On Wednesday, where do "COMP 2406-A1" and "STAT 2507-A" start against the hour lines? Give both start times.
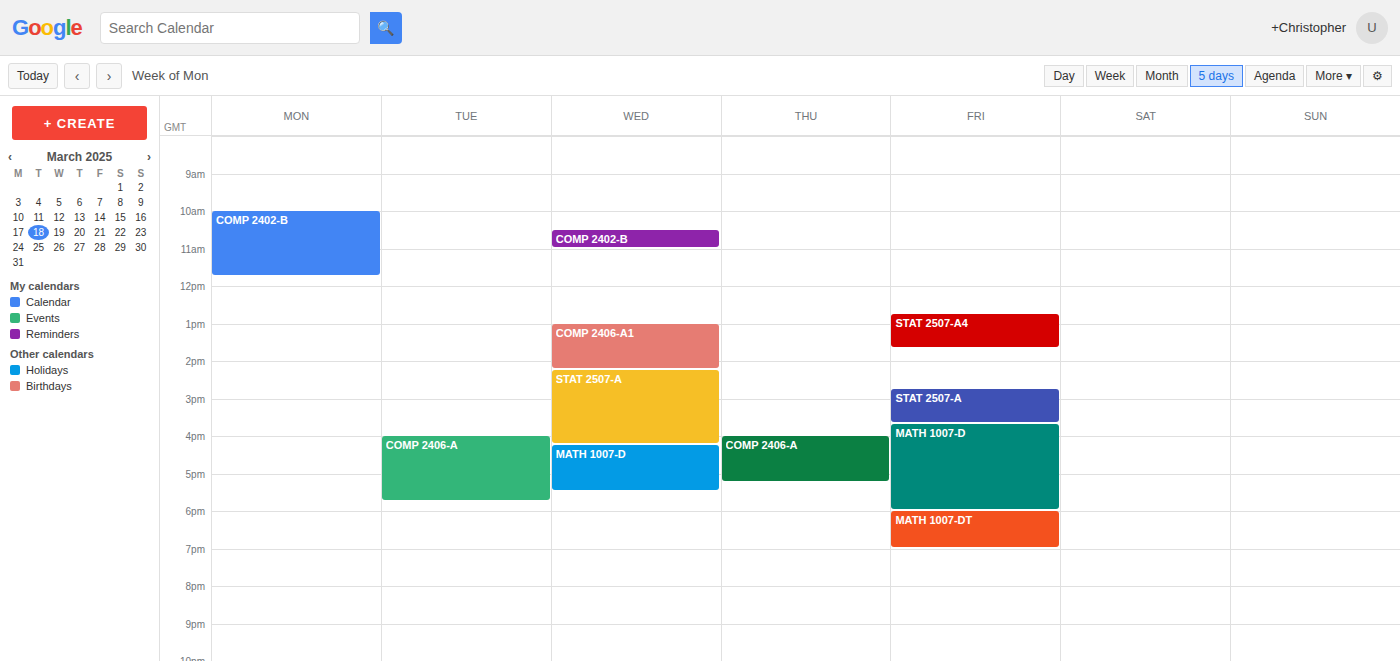
"COMP 2406-A1": 1:00 PM, exactly on the 1 PM line. "STAT 2507-A": 2:15 PM, neither: a quarter of the way from the 2 PM line to the 3 PM line.